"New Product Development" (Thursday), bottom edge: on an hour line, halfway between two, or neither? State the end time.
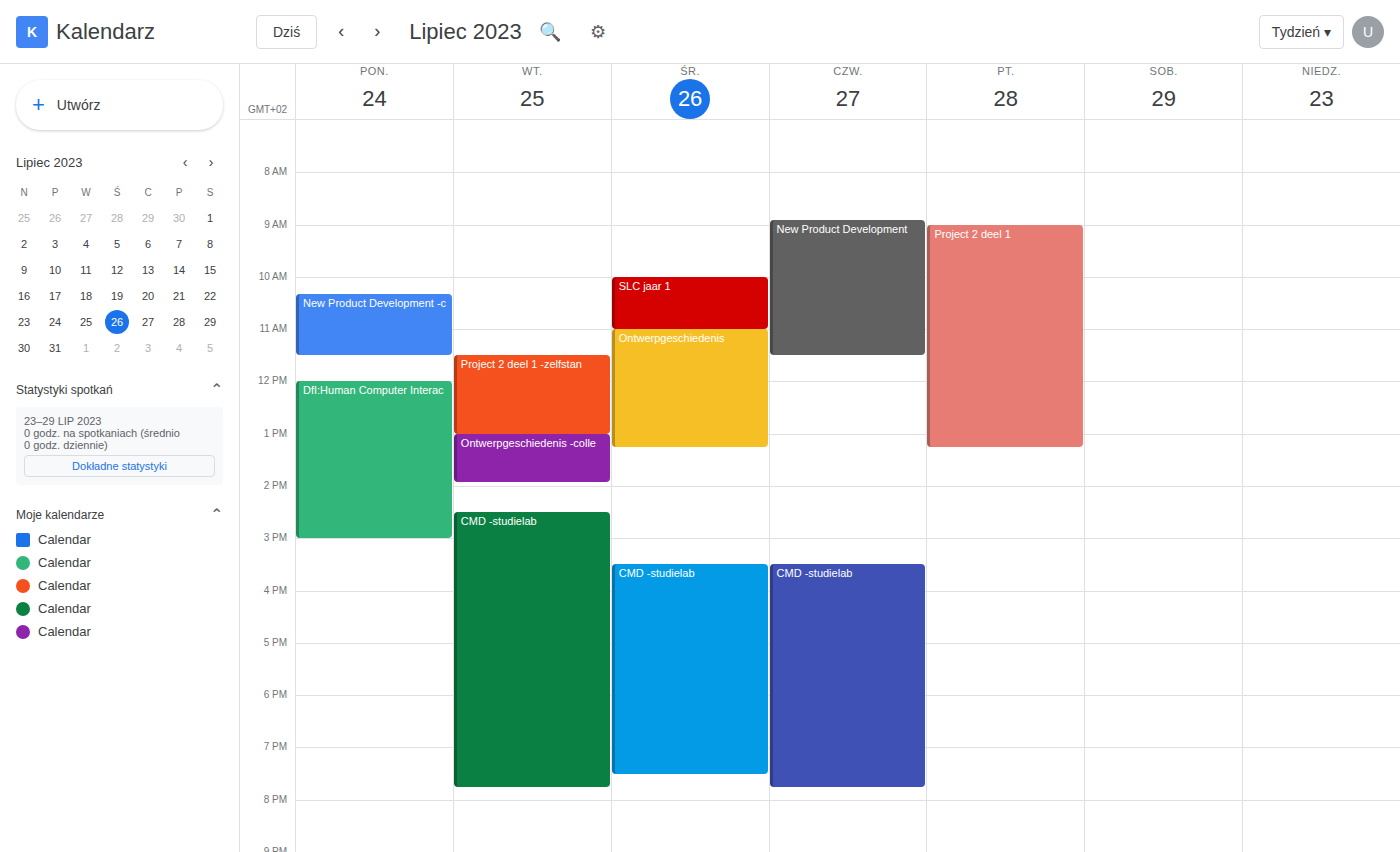
11:30 AM -- halfway between the 11 AM and 12 PM lines.